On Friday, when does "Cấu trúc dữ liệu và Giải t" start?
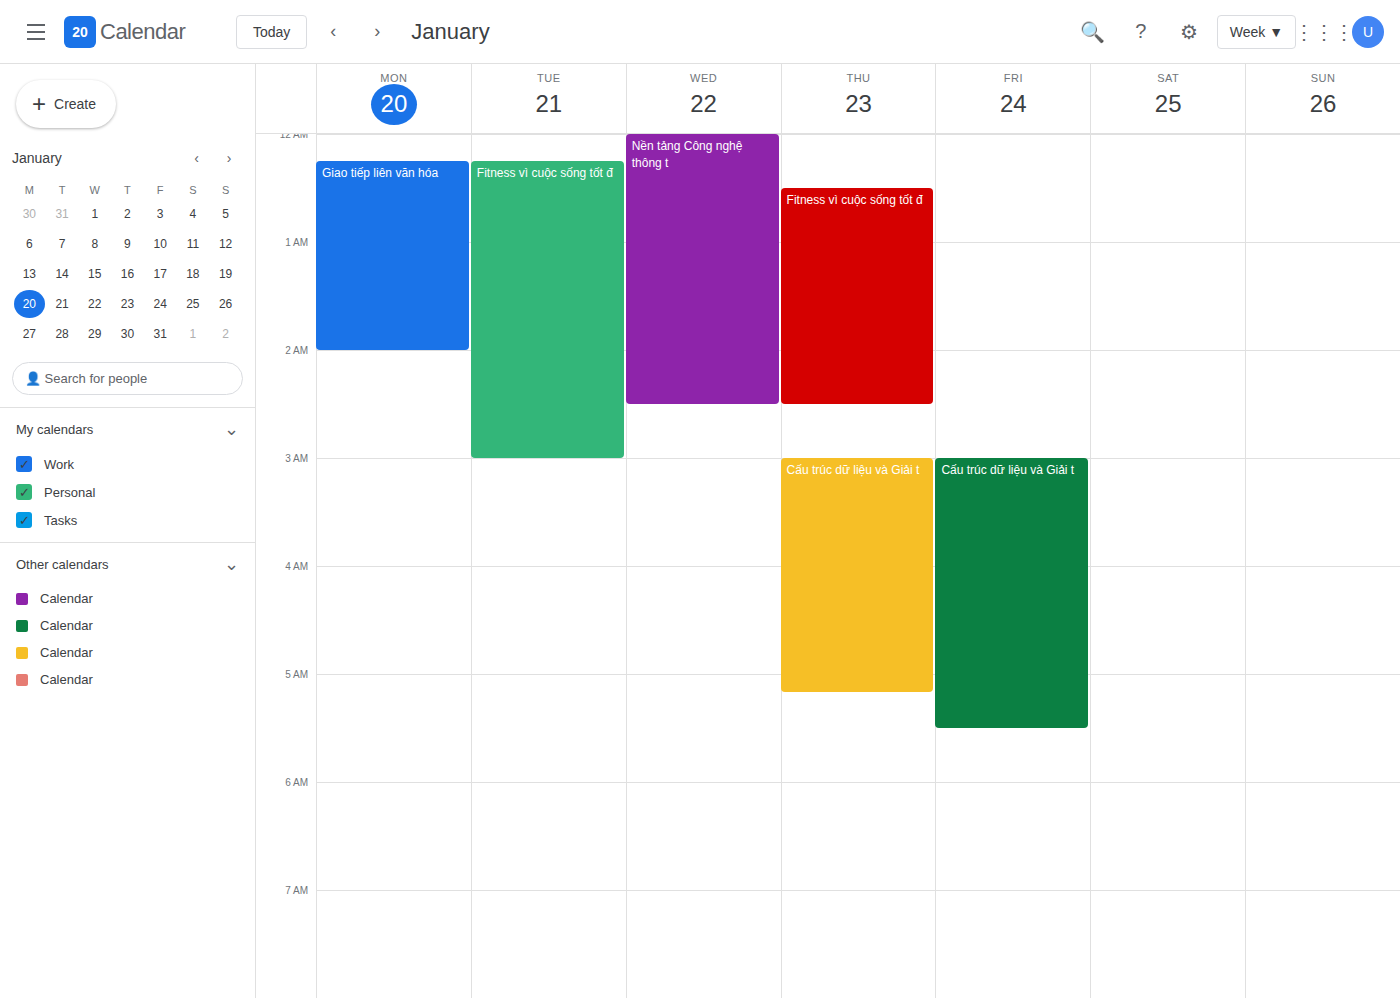
3:00 AM